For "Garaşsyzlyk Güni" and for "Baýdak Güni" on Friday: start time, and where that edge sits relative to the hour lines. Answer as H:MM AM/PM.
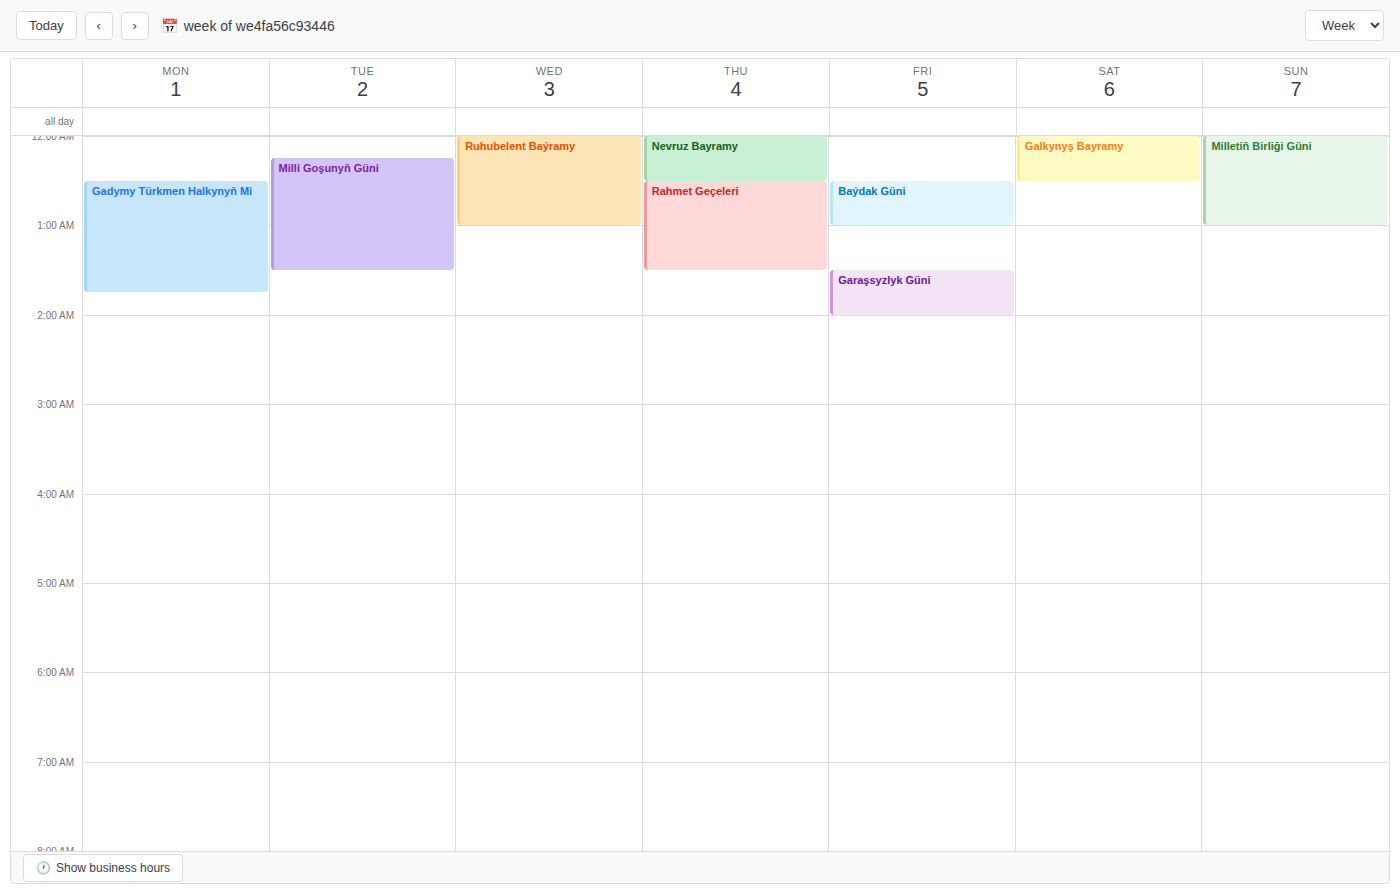
"Garaşsyzlyk Güni": 1:30 AM, halfway between the 1 AM and 2 AM lines. "Baýdak Güni": 12:30 AM, halfway between the 12 AM and 1 AM lines.